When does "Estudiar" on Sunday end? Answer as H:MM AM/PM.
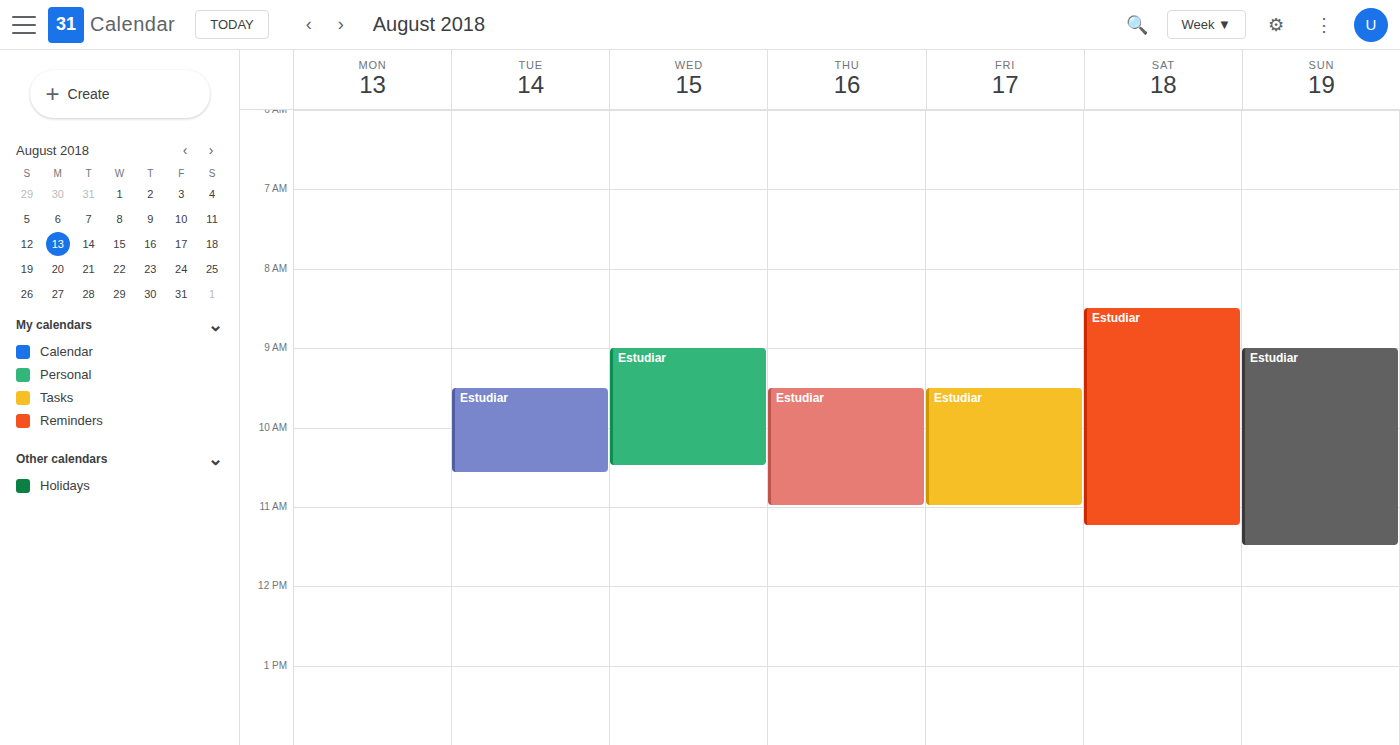
11:30 AM